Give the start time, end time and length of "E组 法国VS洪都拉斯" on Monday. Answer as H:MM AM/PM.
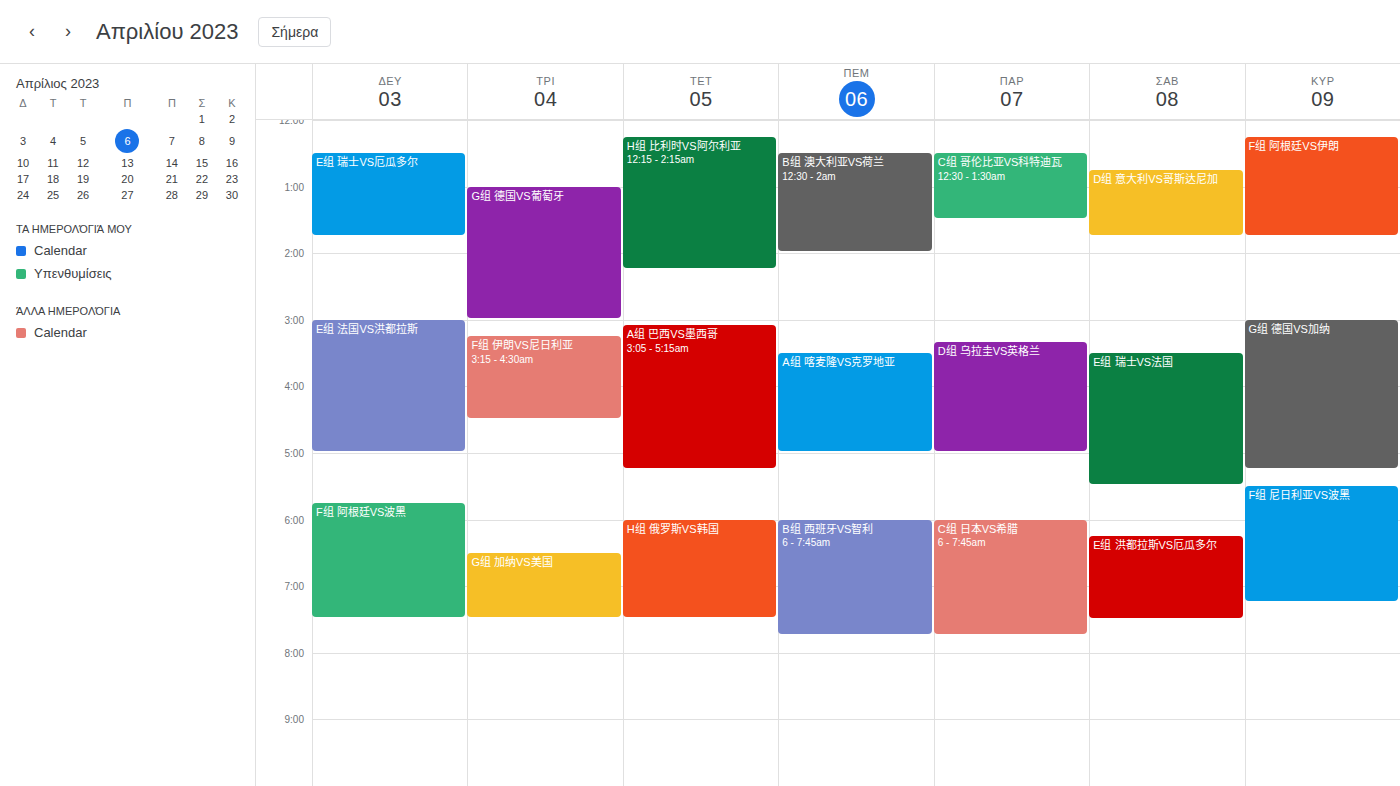
3:00 AM to 5:00 AM, 2 hours